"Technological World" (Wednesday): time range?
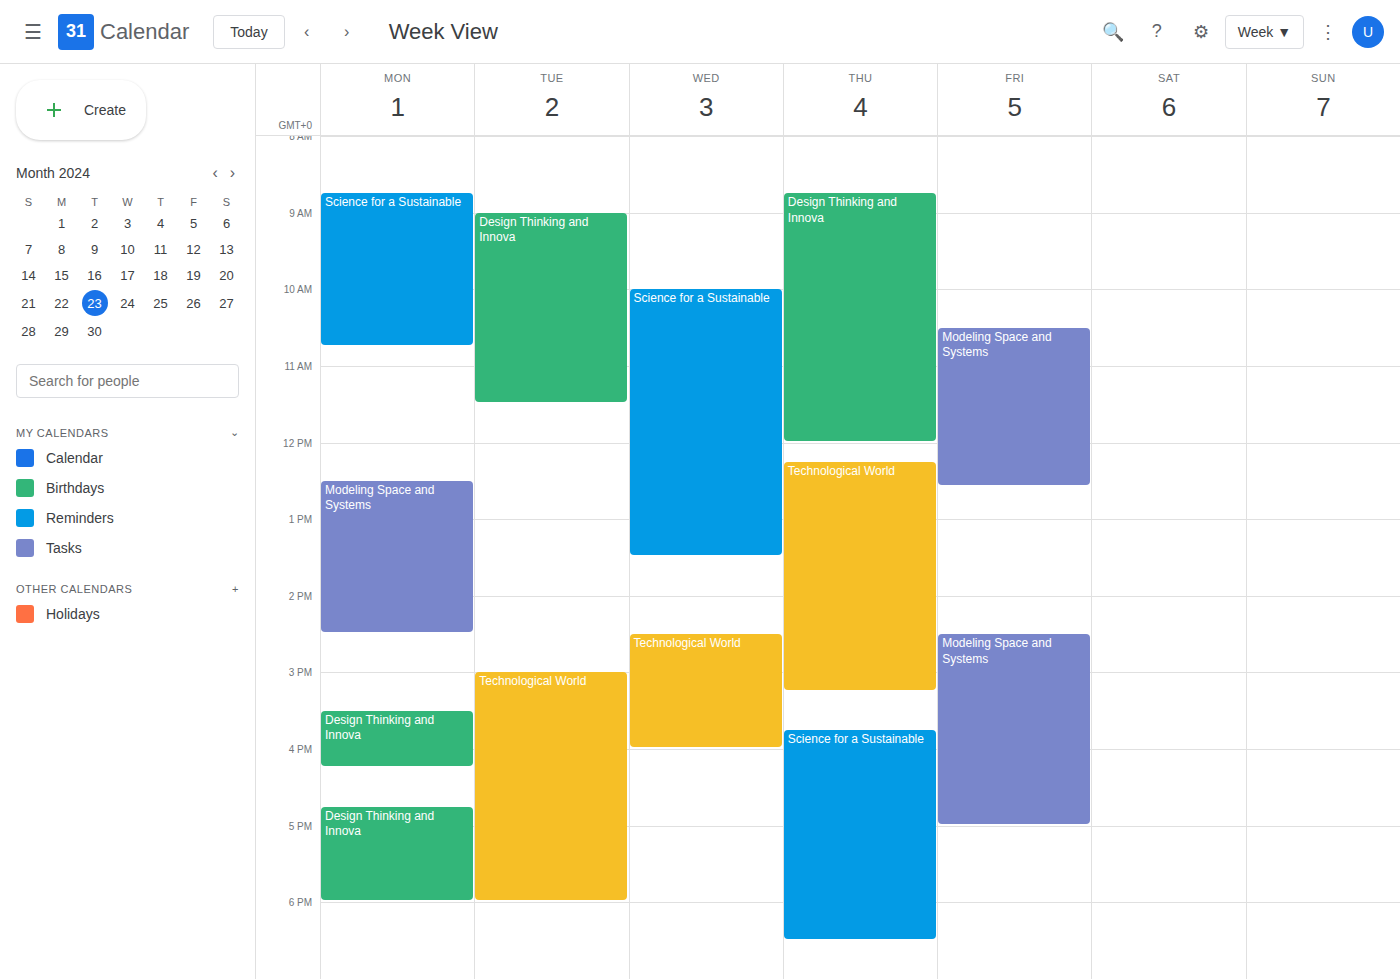
2:30 PM to 4:00 PM